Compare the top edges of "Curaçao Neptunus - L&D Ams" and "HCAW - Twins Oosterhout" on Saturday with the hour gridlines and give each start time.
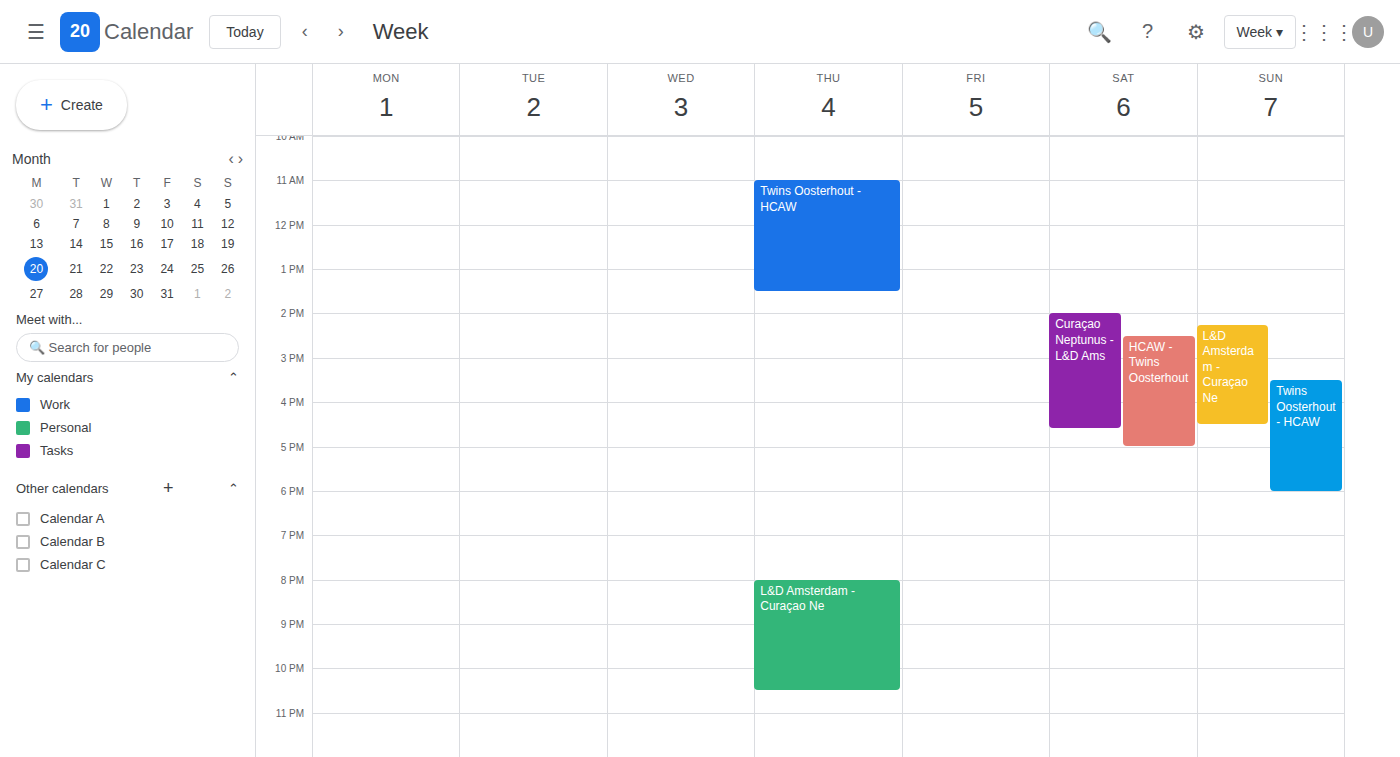
"Curaçao Neptunus - L&D Ams": 2:00 PM, exactly on the 2 PM line. "HCAW - Twins Oosterhout": 2:30 PM, halfway between the 2 PM and 3 PM lines.